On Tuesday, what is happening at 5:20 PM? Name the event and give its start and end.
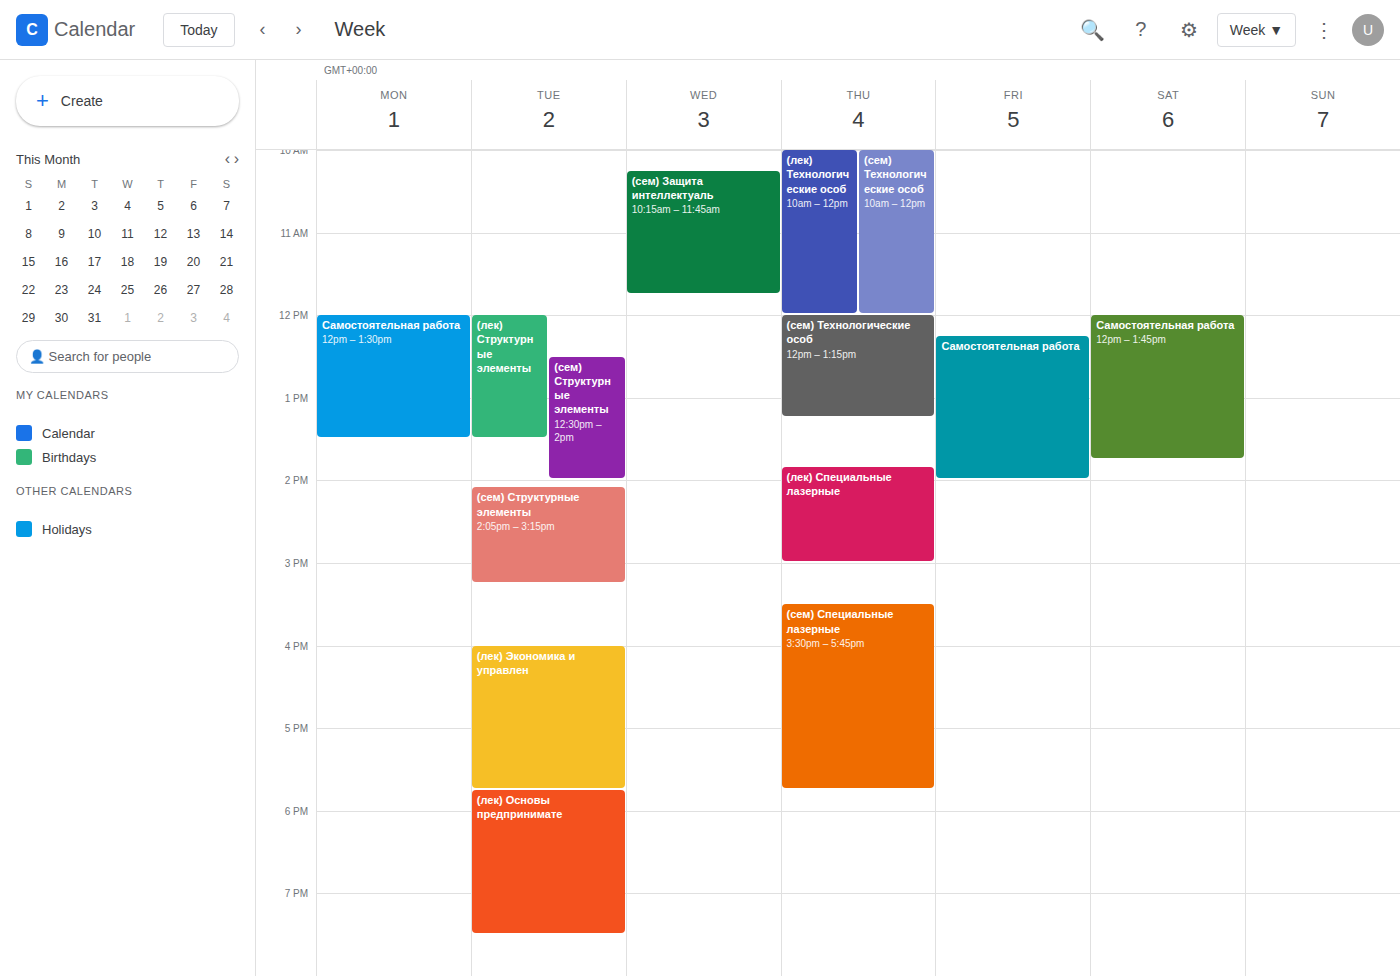
"(лек) Экономика и управлен", 4:00 PM to 5:45 PM